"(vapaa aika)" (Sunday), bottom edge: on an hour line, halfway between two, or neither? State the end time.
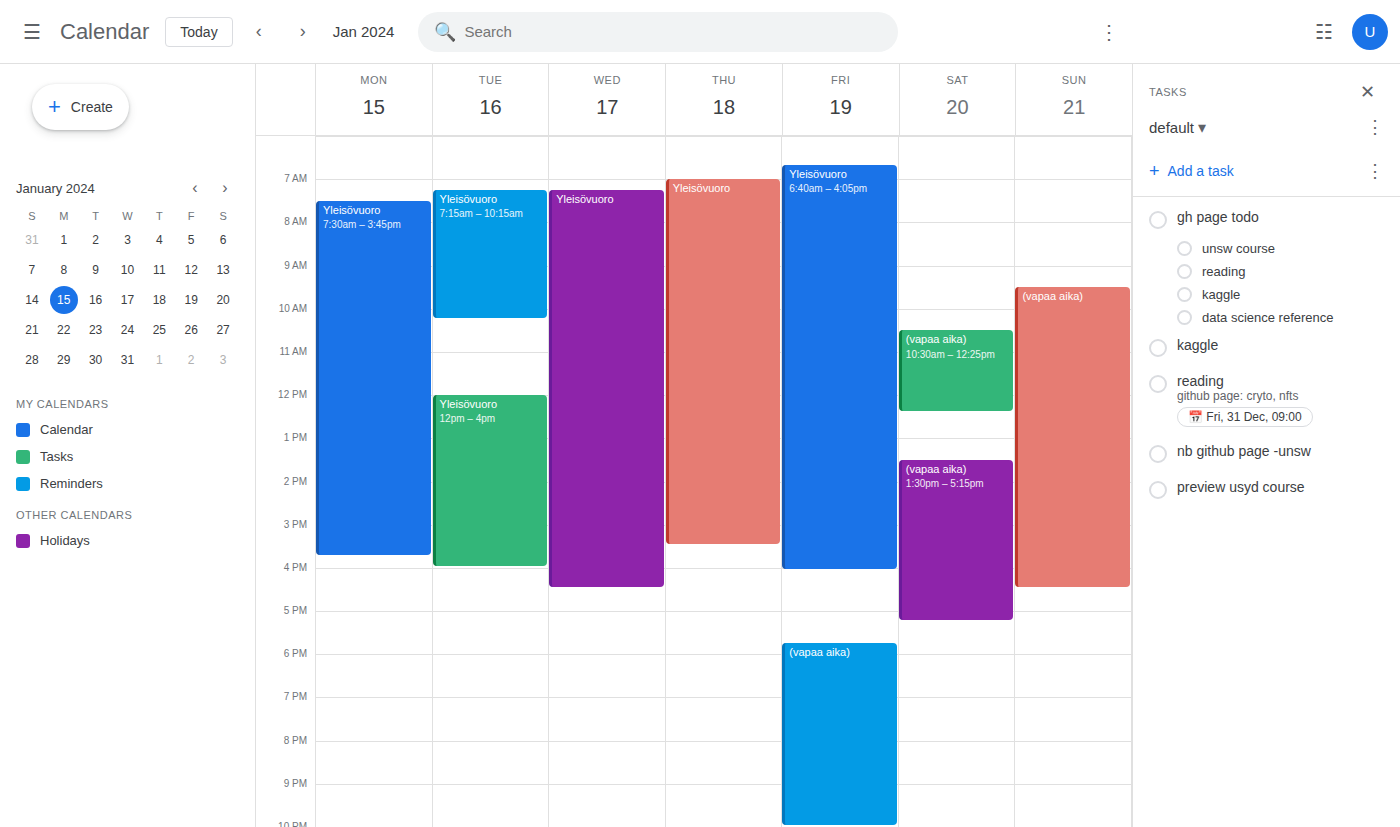
4:30 PM -- halfway between the 4 PM and 5 PM lines.